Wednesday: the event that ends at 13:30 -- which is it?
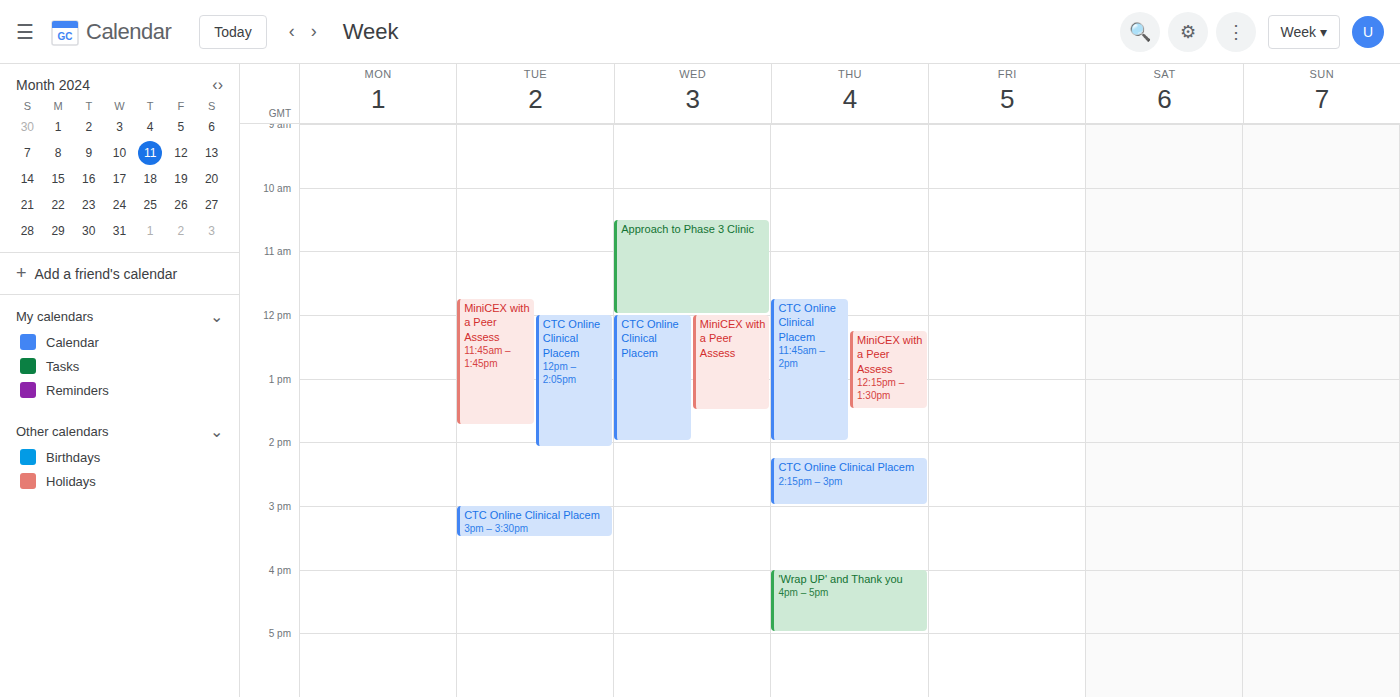
"MiniCEX with a Peer Assess"